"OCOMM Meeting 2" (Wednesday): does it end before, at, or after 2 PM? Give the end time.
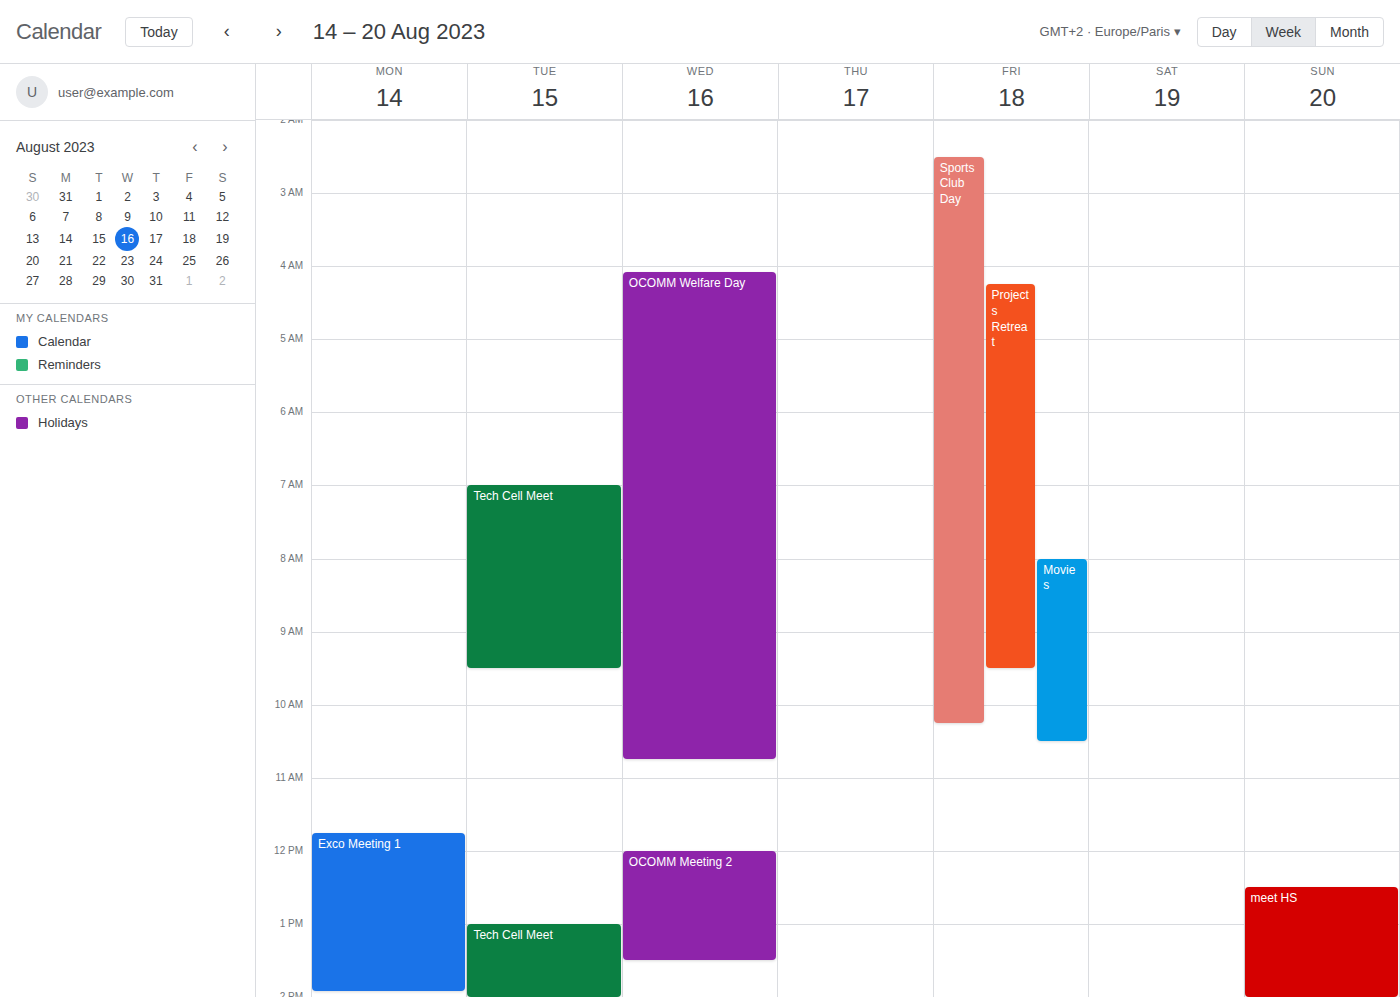
1:30 PM -- before 2 PM, 30 minutes above the 2 PM line.